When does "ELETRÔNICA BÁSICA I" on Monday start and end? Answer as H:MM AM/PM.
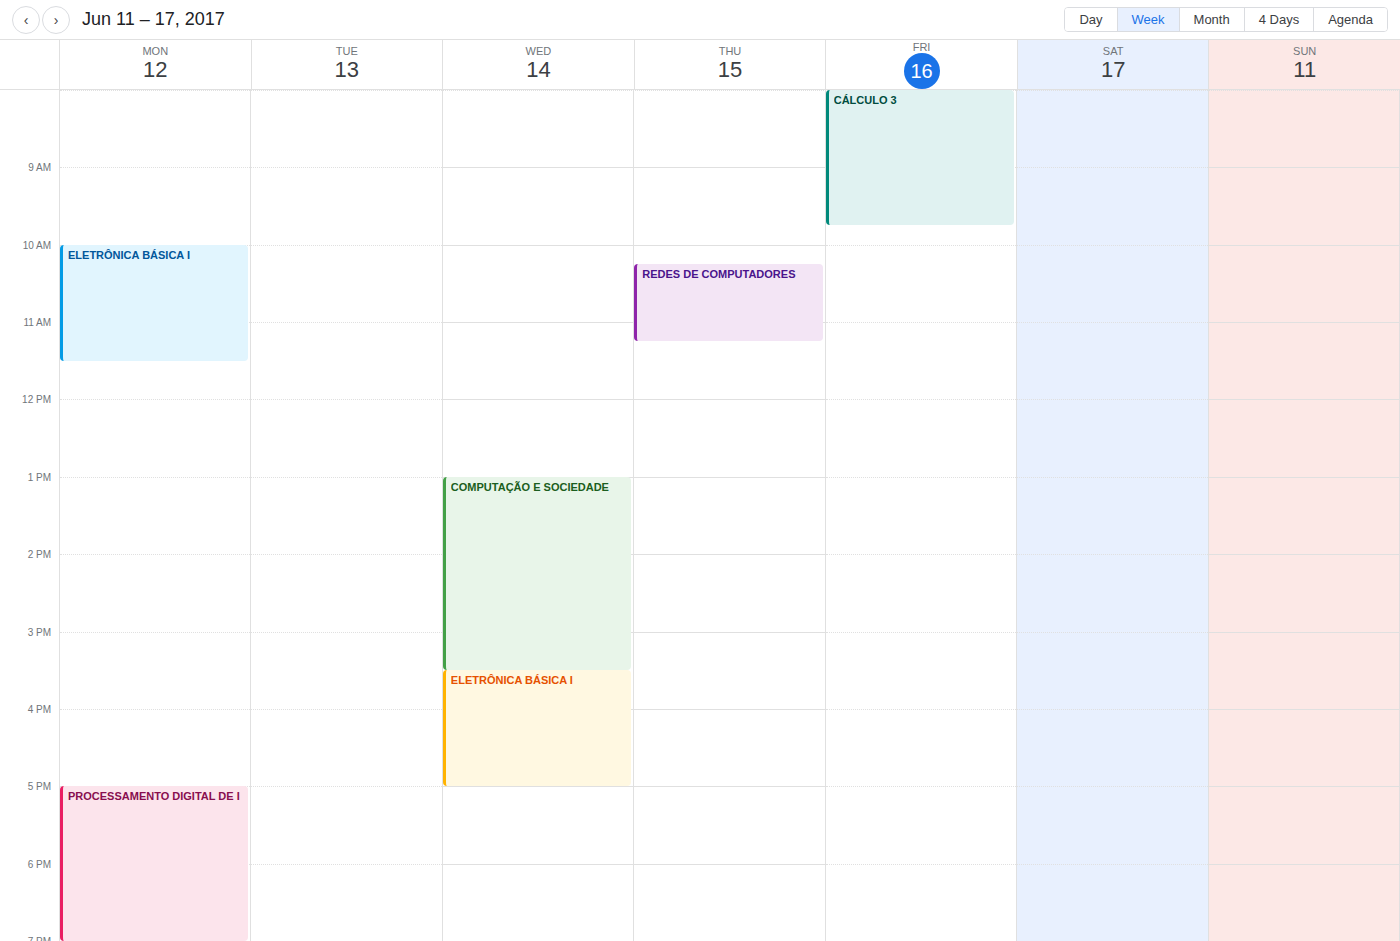
10:00 AM to 11:30 AM